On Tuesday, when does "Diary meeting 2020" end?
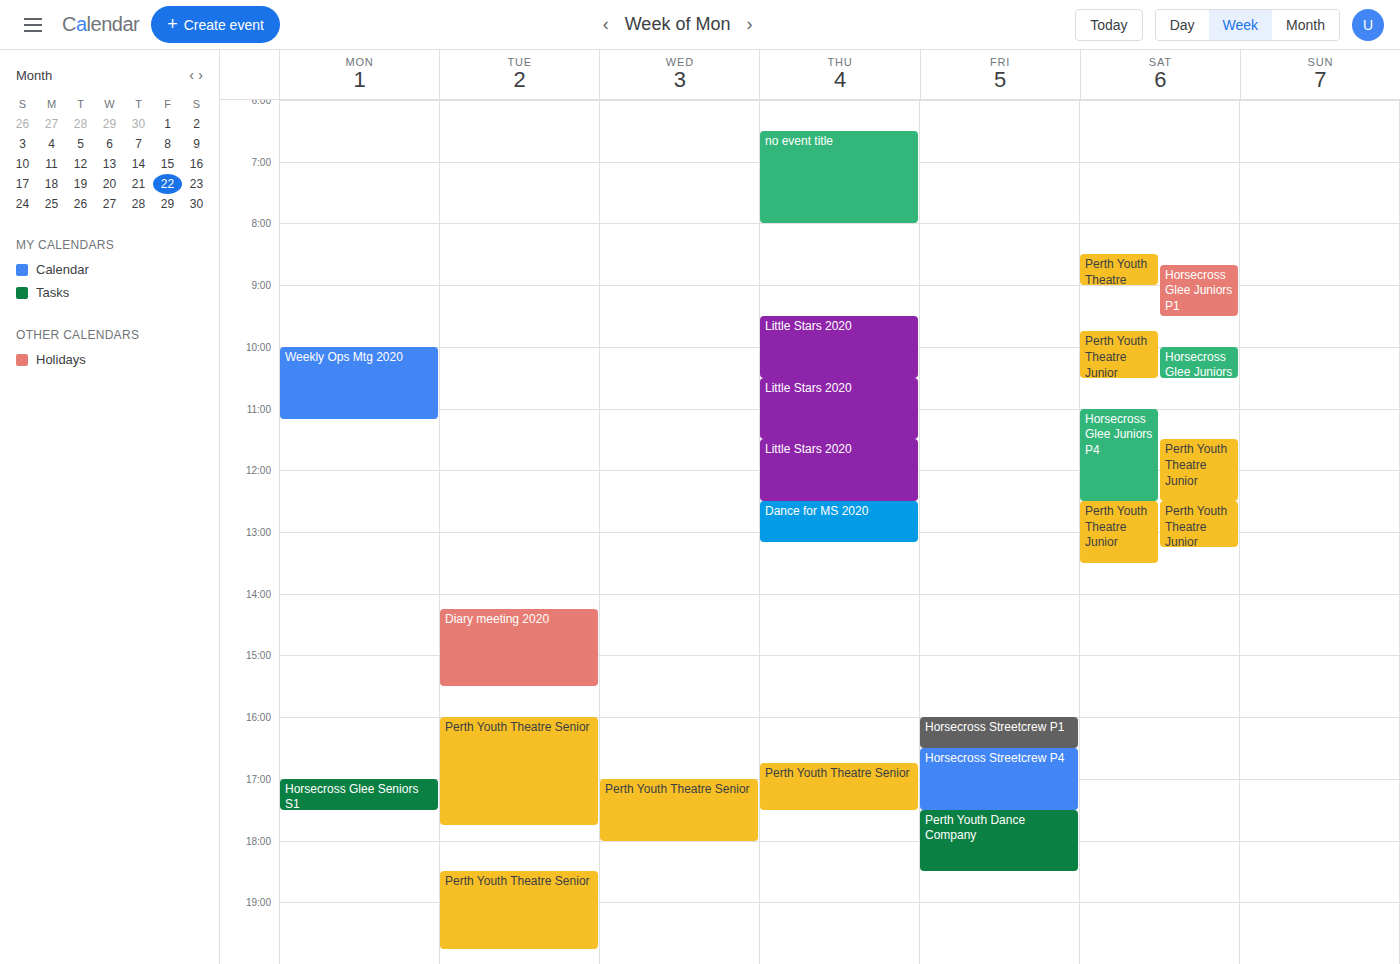
3:30 PM